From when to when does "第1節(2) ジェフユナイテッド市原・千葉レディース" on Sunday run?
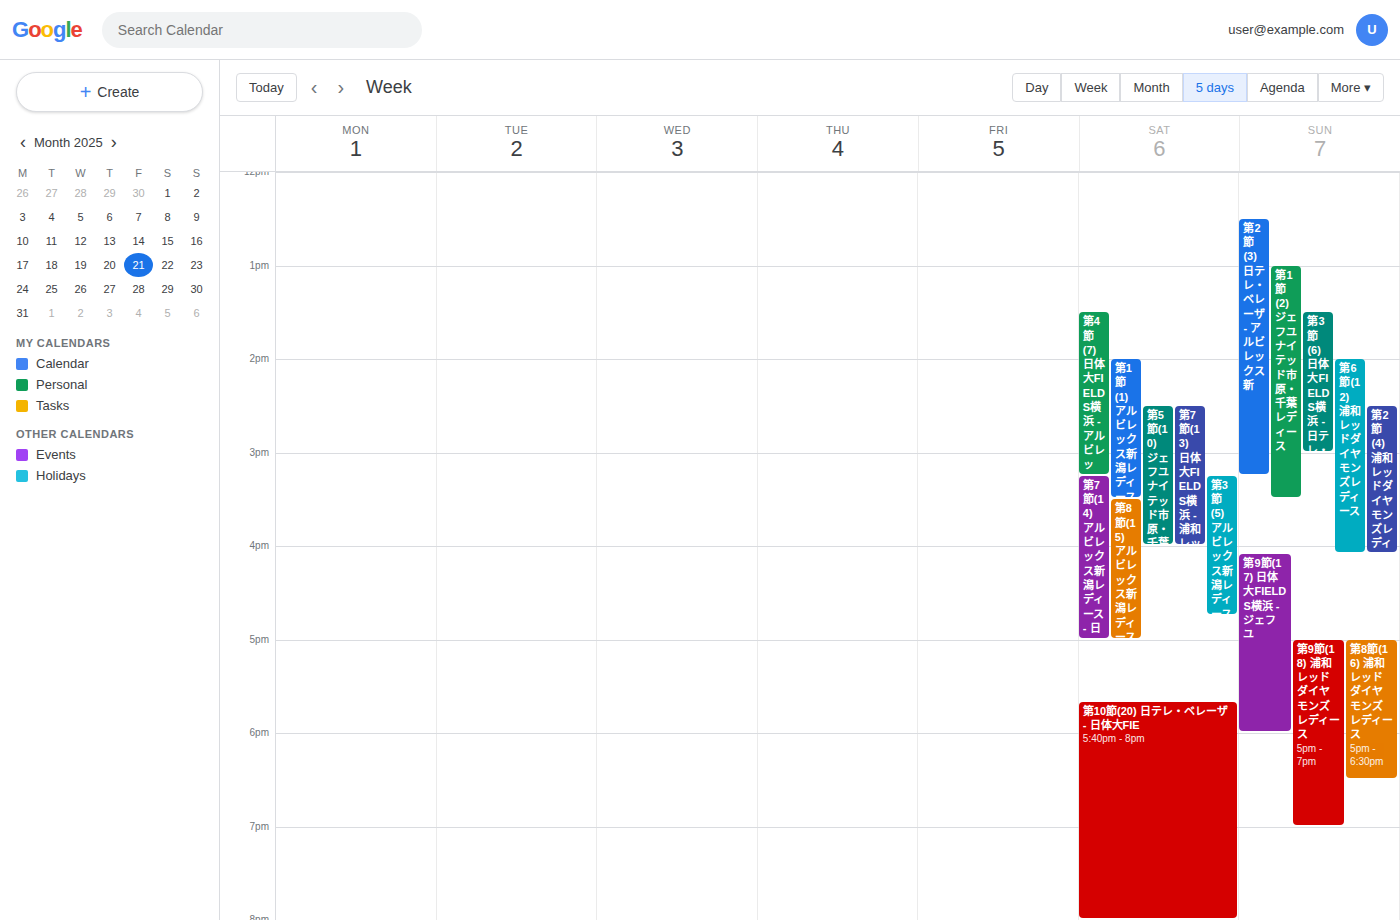
1:00 PM to 3:30 PM